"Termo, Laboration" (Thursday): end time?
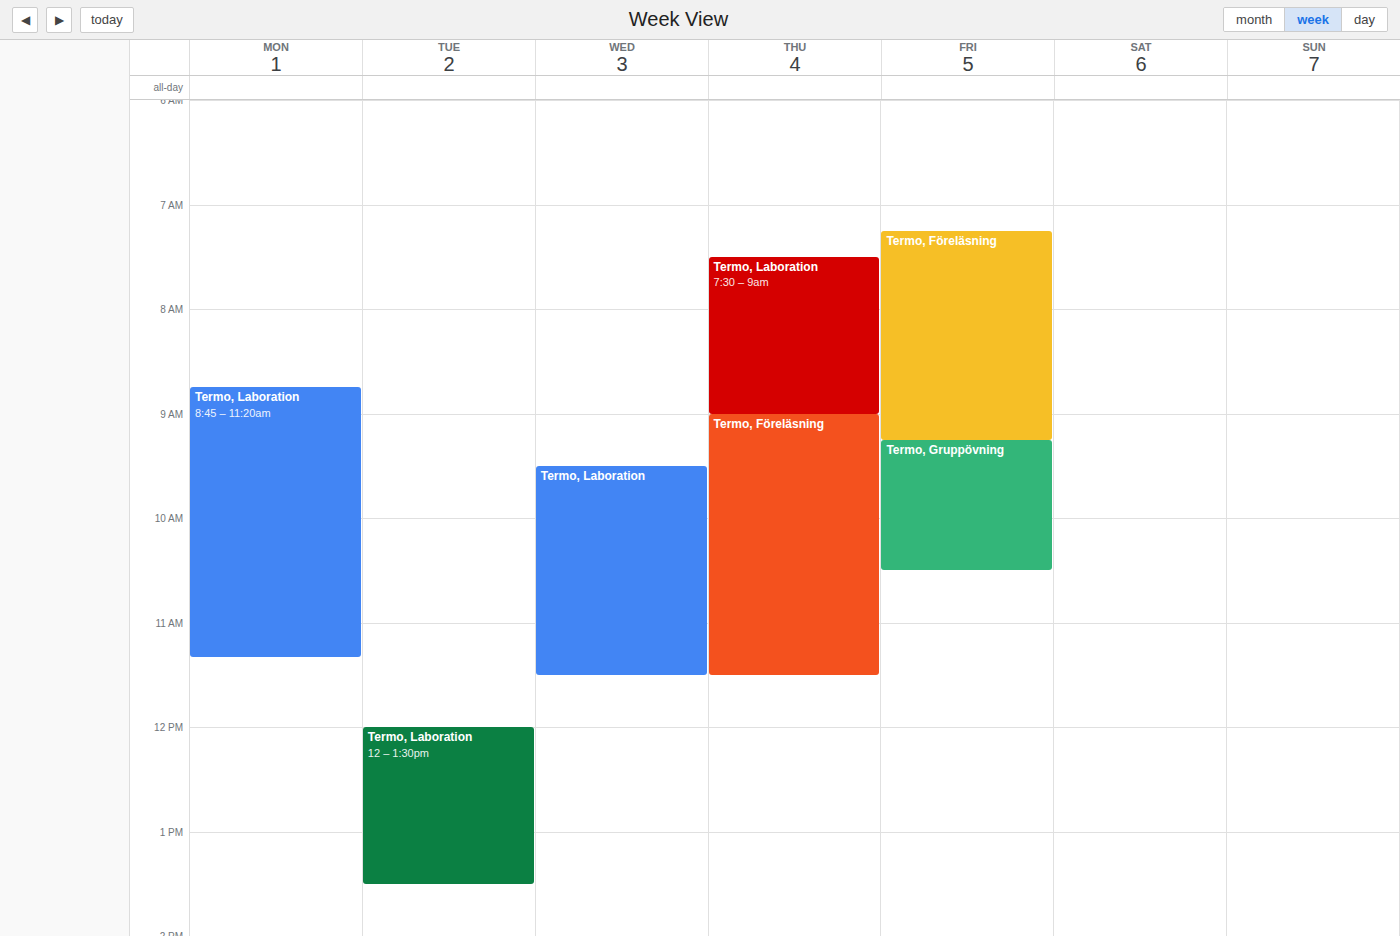
09:00